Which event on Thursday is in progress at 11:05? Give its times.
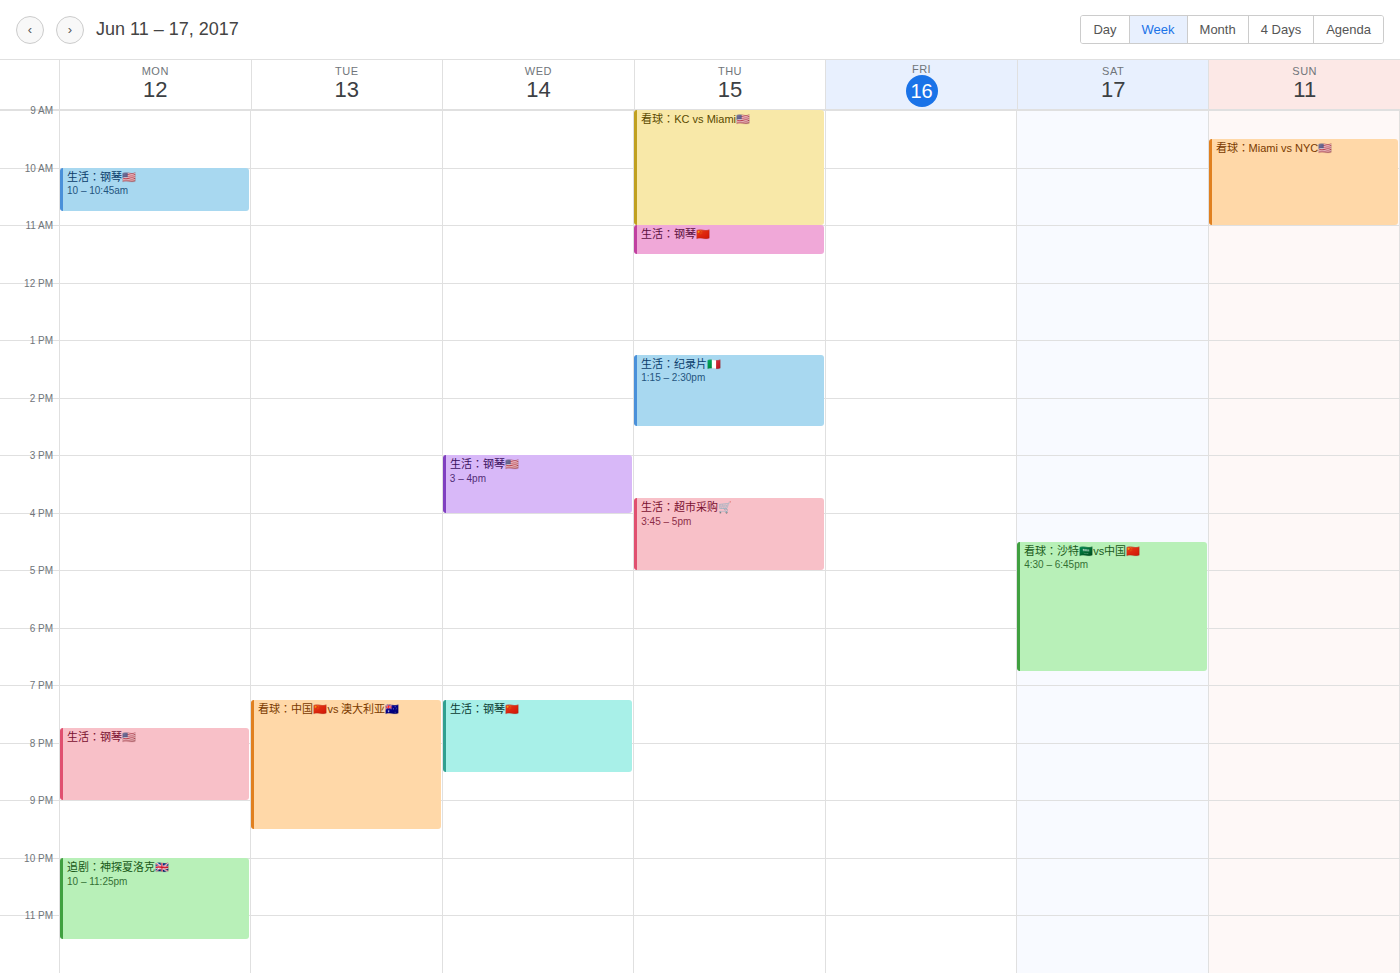
"生活：钢琴🇨🇳", 11:00 to 11:30